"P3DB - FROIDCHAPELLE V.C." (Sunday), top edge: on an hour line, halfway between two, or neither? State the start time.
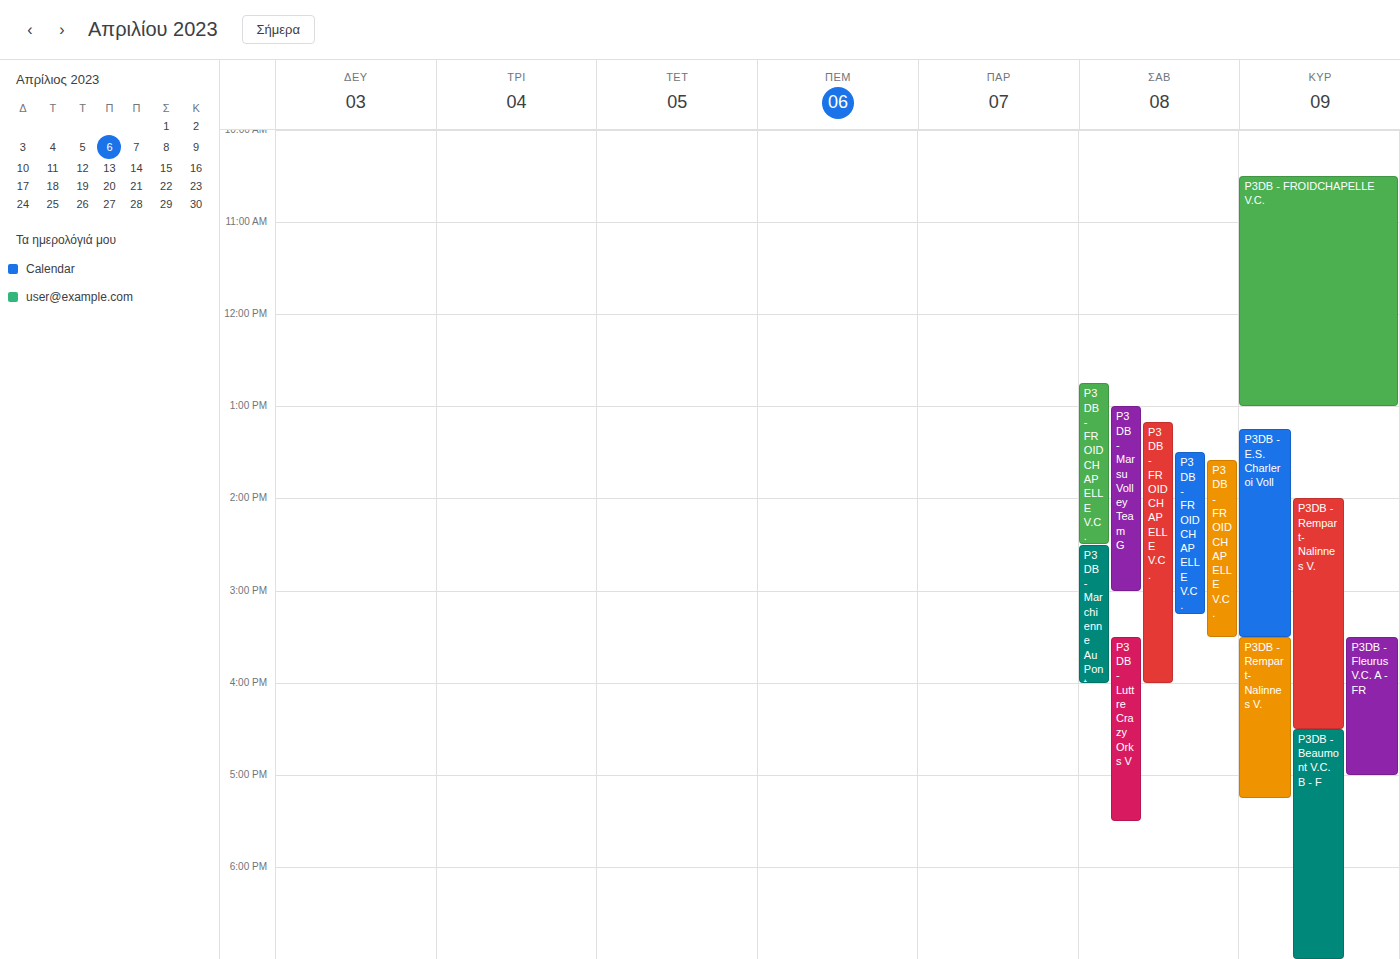
10:30 AM -- halfway between the 10 AM and 11 AM lines.